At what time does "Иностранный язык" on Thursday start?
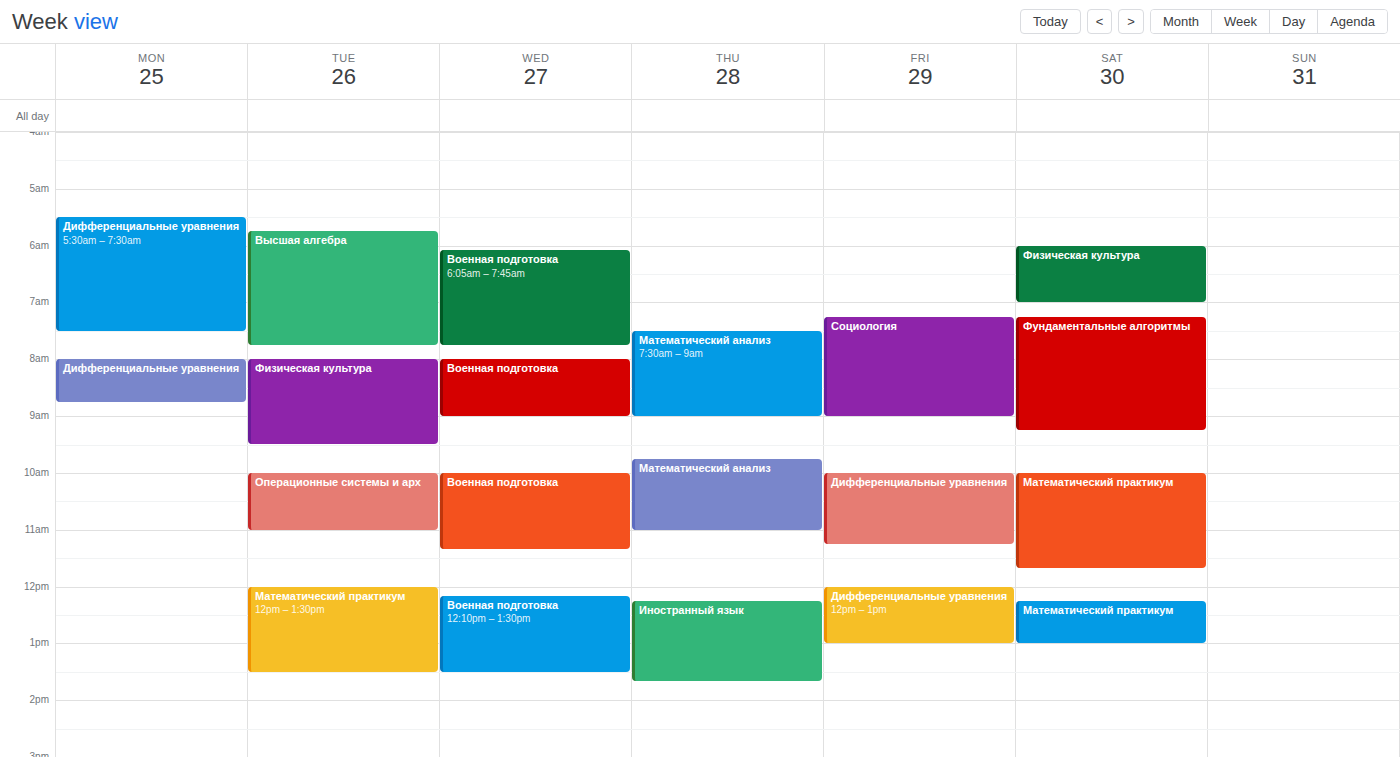
12:15 PM